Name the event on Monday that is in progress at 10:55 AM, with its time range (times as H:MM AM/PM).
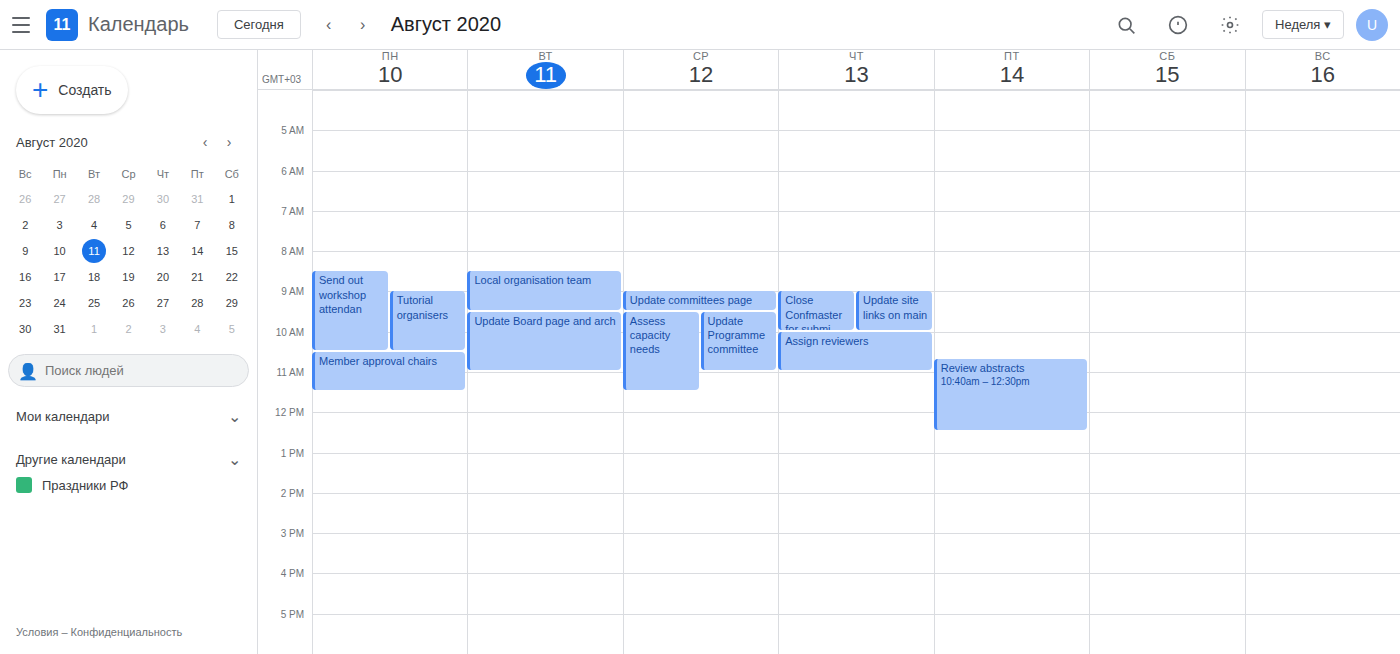
"Member approval chairs", 10:30 AM to 11:30 AM